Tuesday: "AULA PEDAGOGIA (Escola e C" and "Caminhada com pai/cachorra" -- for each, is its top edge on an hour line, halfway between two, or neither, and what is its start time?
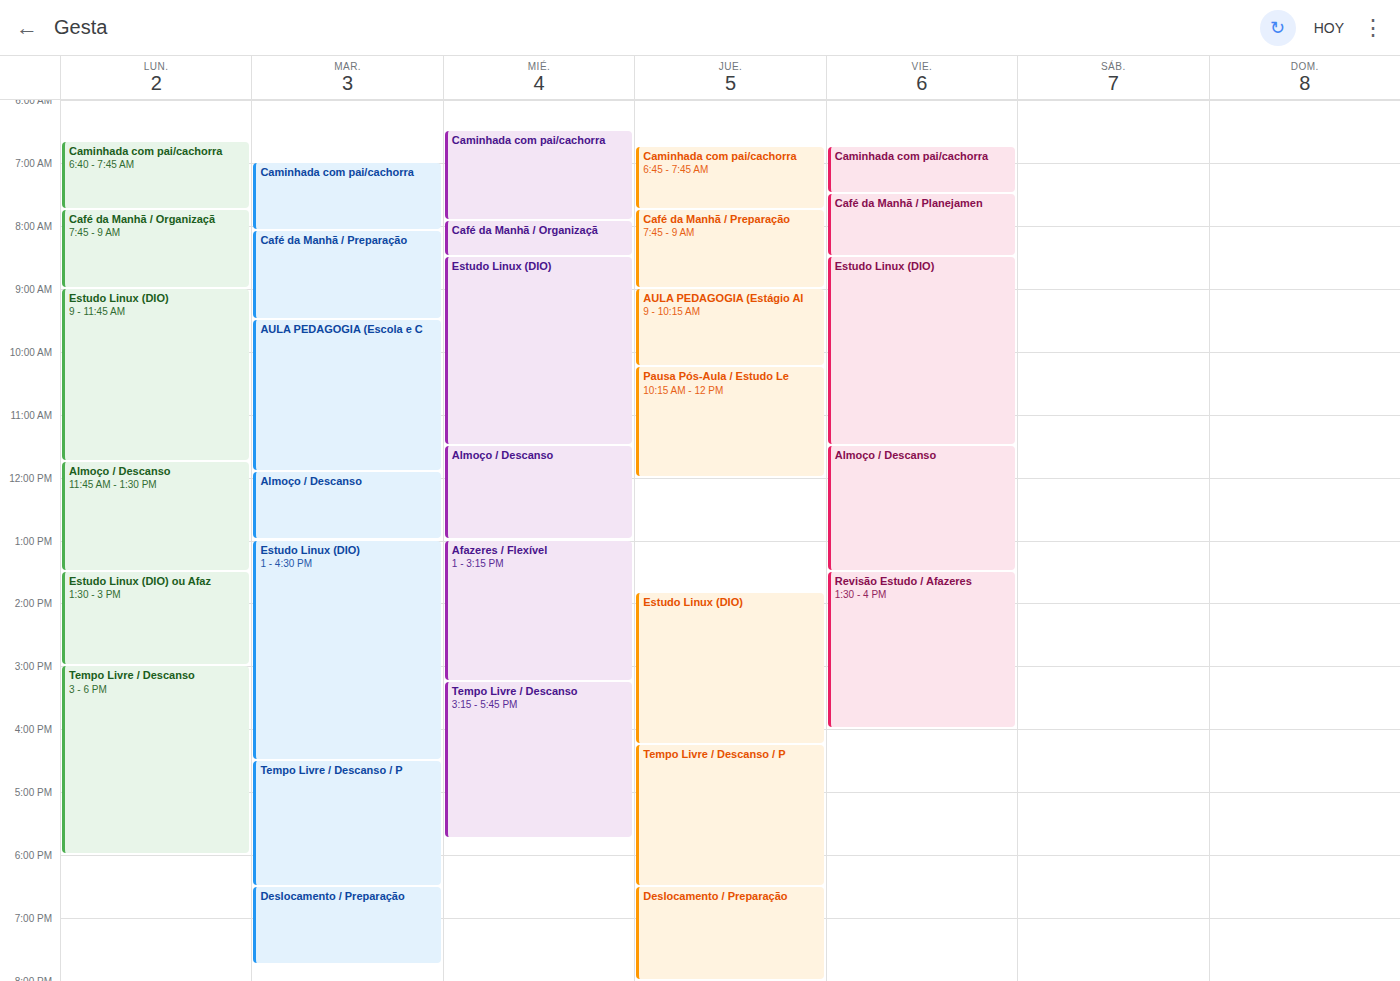
"AULA PEDAGOGIA (Escola e C": 09:30, halfway between the 09:00 and 10:00 lines. "Caminhada com pai/cachorra": 07:00, exactly on the 07:00 line.